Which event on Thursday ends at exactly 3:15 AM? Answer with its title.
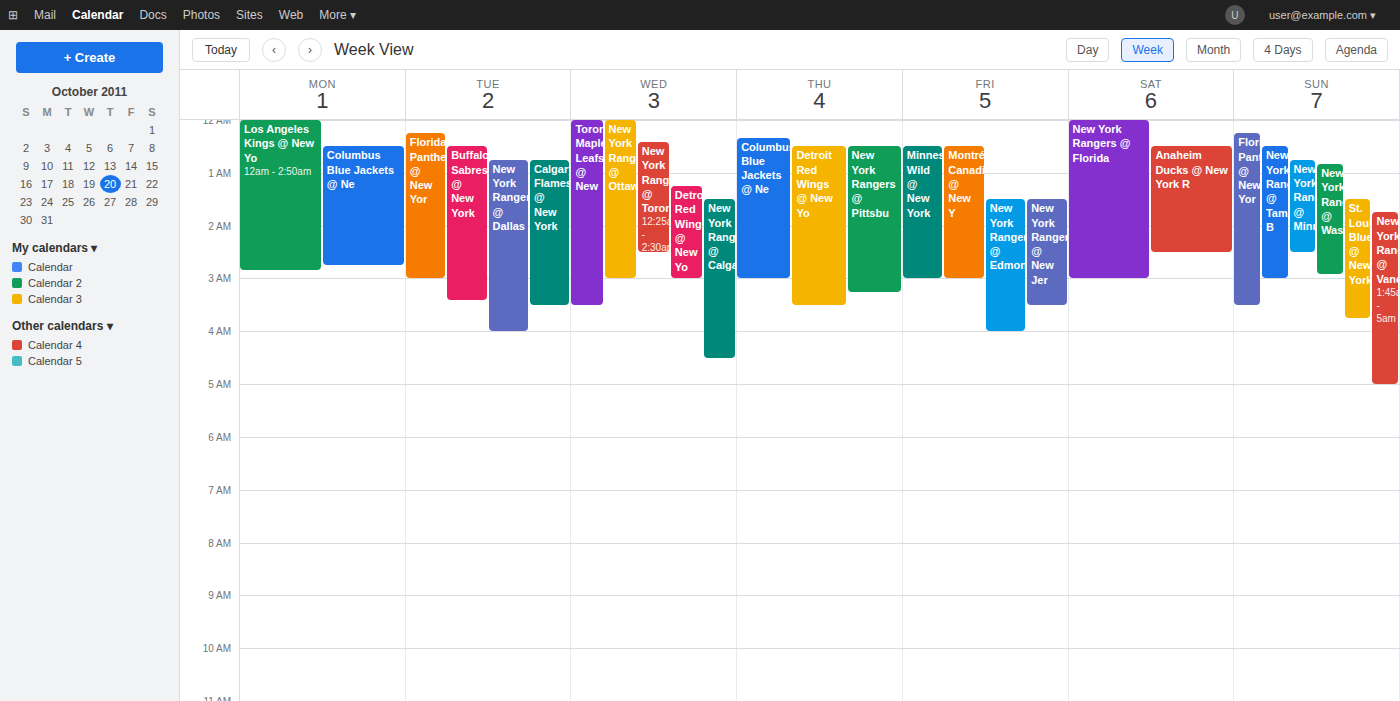
"New York Rangers @ Pittsbu"